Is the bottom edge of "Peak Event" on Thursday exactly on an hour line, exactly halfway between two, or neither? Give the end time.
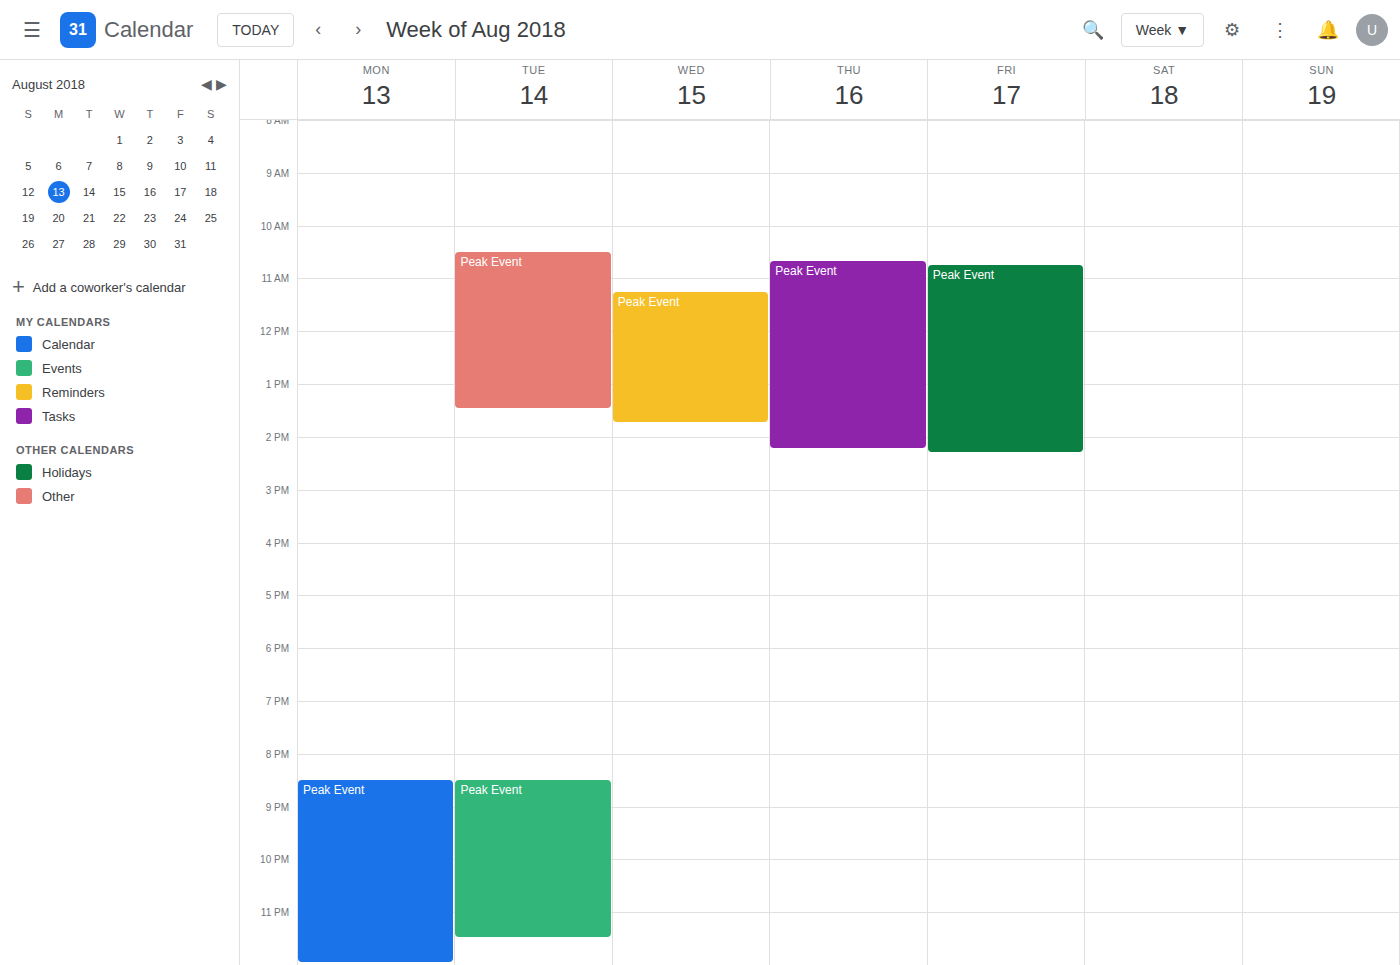
14:15 -- neither: a quarter of the way from the 14:00 line to the 15:00 line.